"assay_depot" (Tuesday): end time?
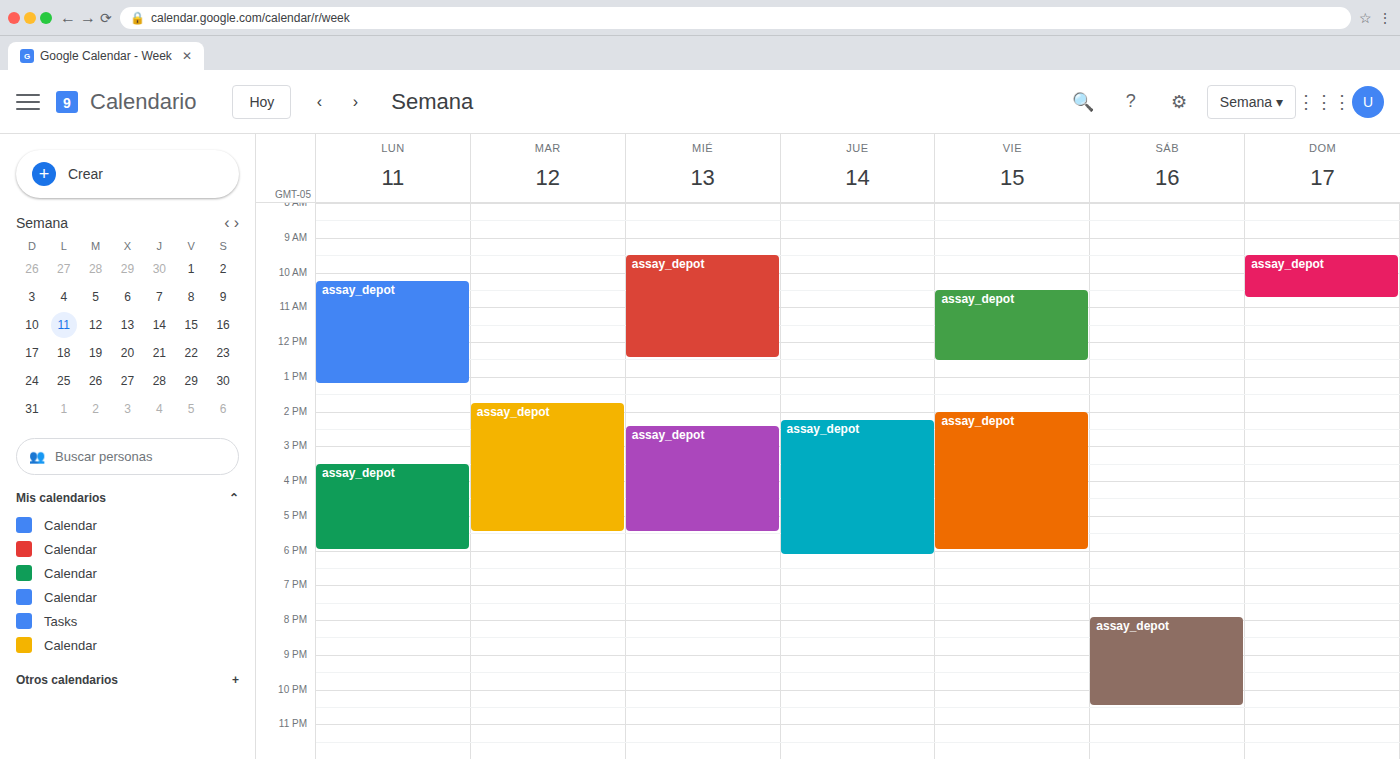
5:30 PM